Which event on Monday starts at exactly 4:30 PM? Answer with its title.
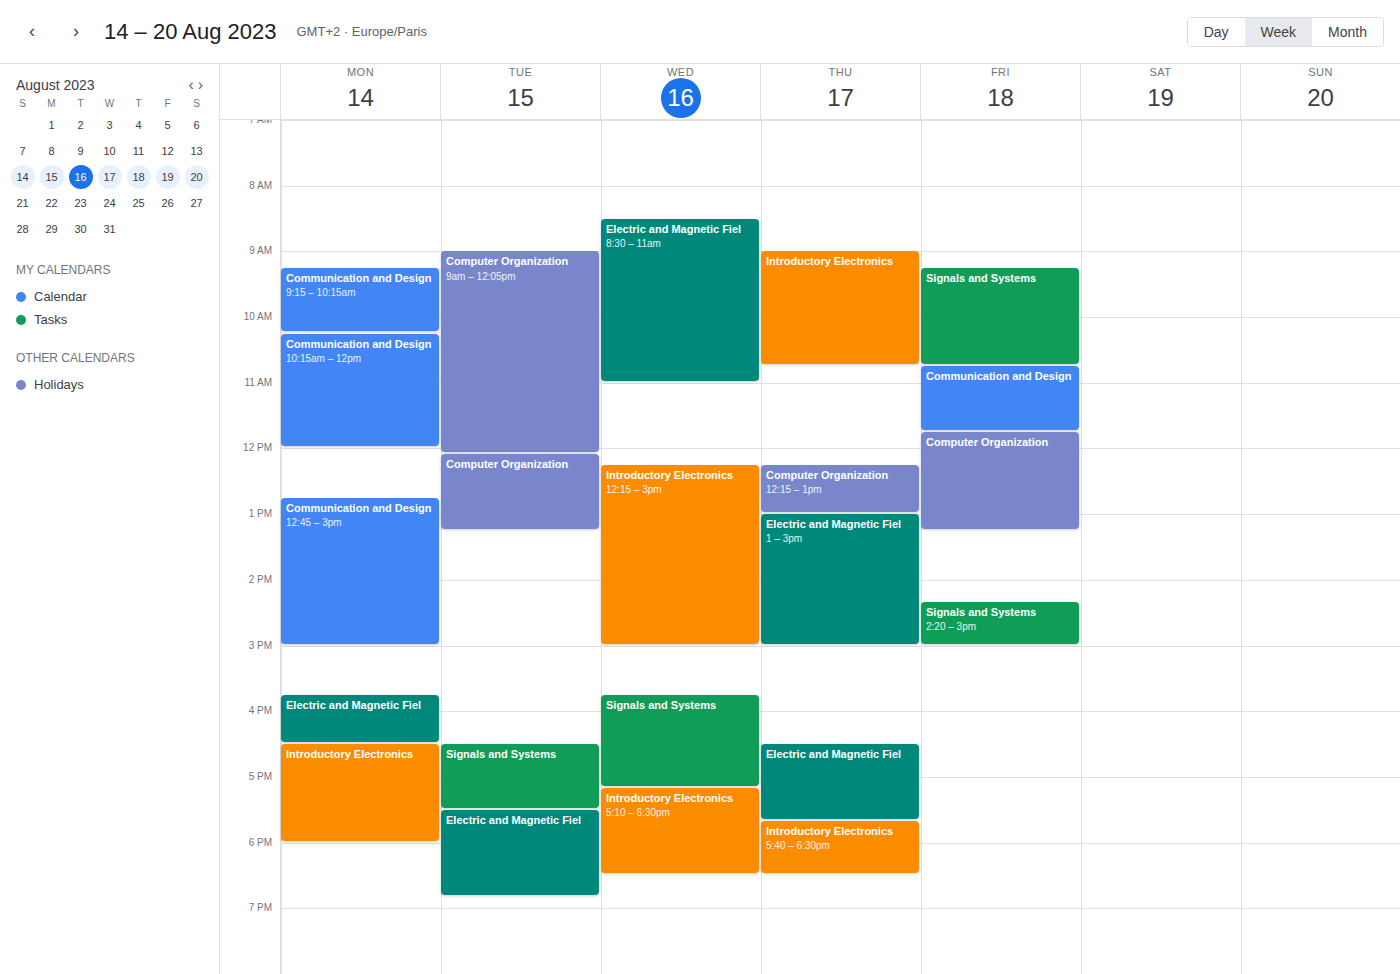
"Introductory Electronics"